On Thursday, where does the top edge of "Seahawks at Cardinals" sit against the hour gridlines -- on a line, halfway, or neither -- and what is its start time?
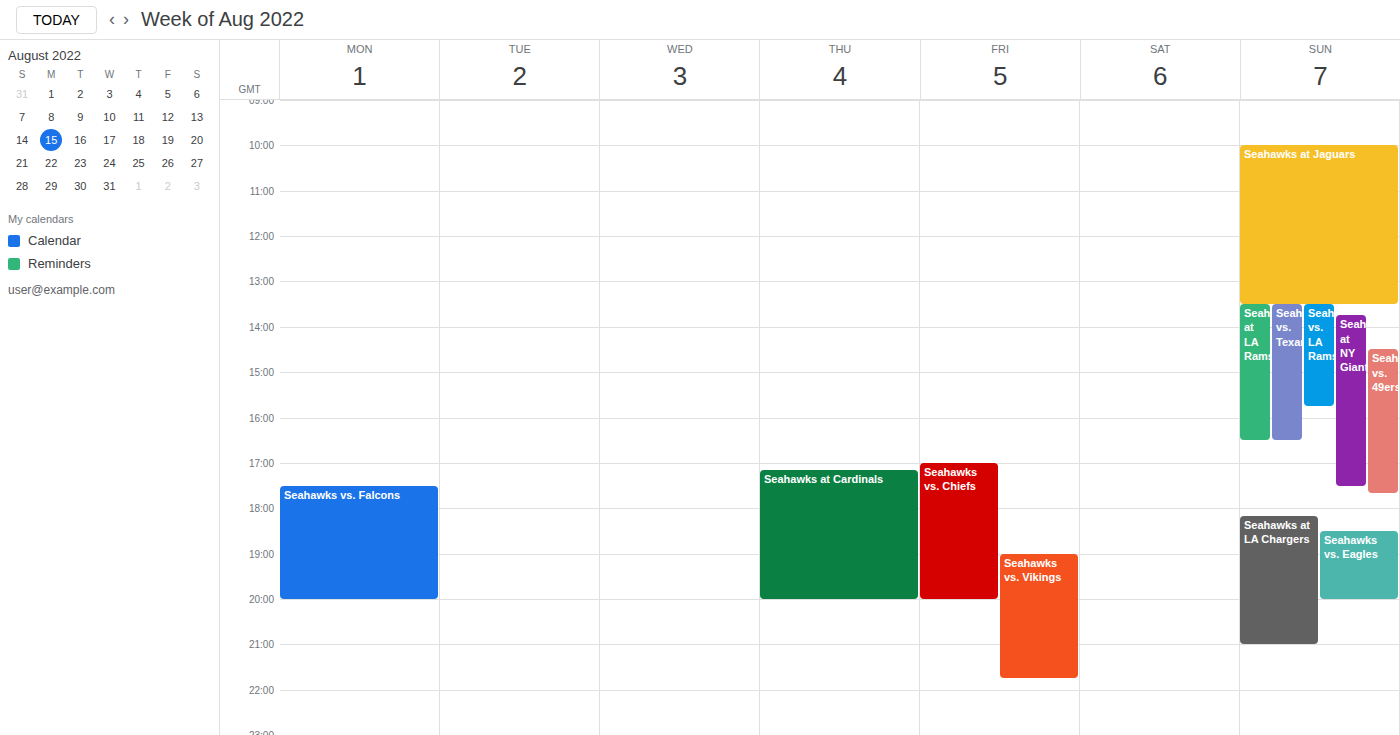
5:10 PM -- neither: 10 minutes below the 5 PM line and 50 minutes above the 6 PM line.